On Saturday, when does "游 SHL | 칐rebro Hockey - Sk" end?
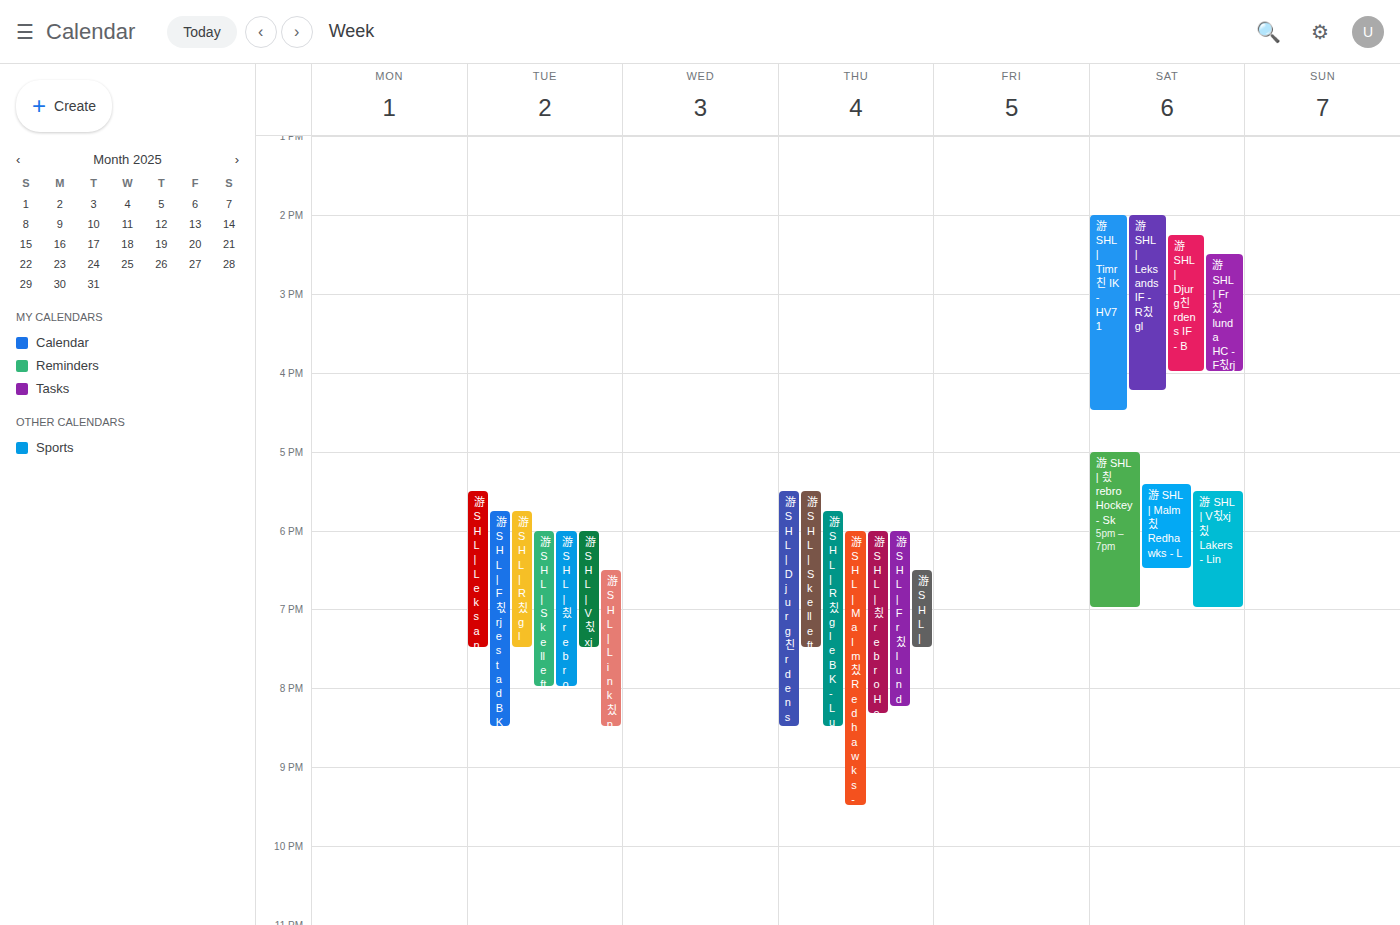
7:00 PM